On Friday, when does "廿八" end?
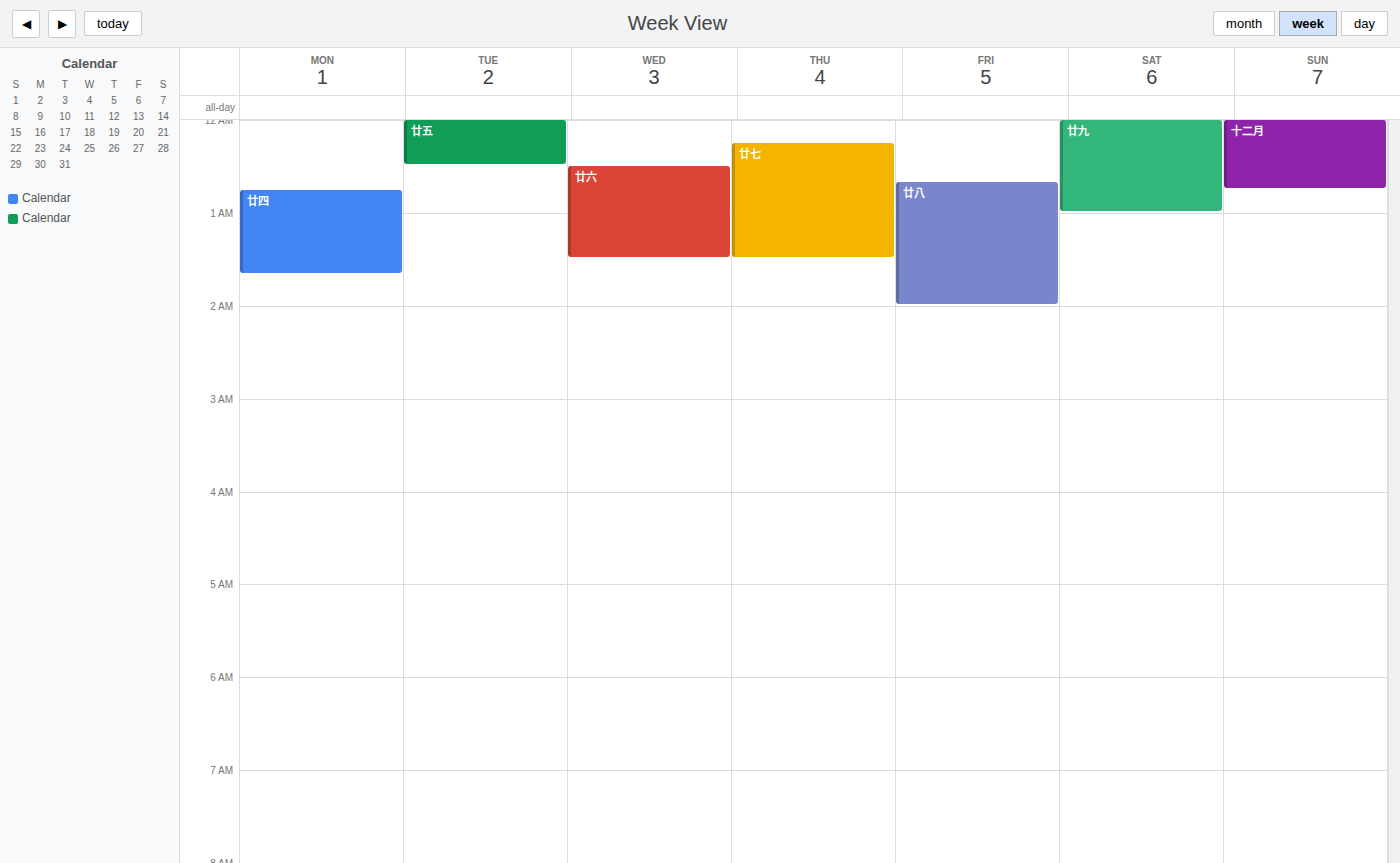
02:00